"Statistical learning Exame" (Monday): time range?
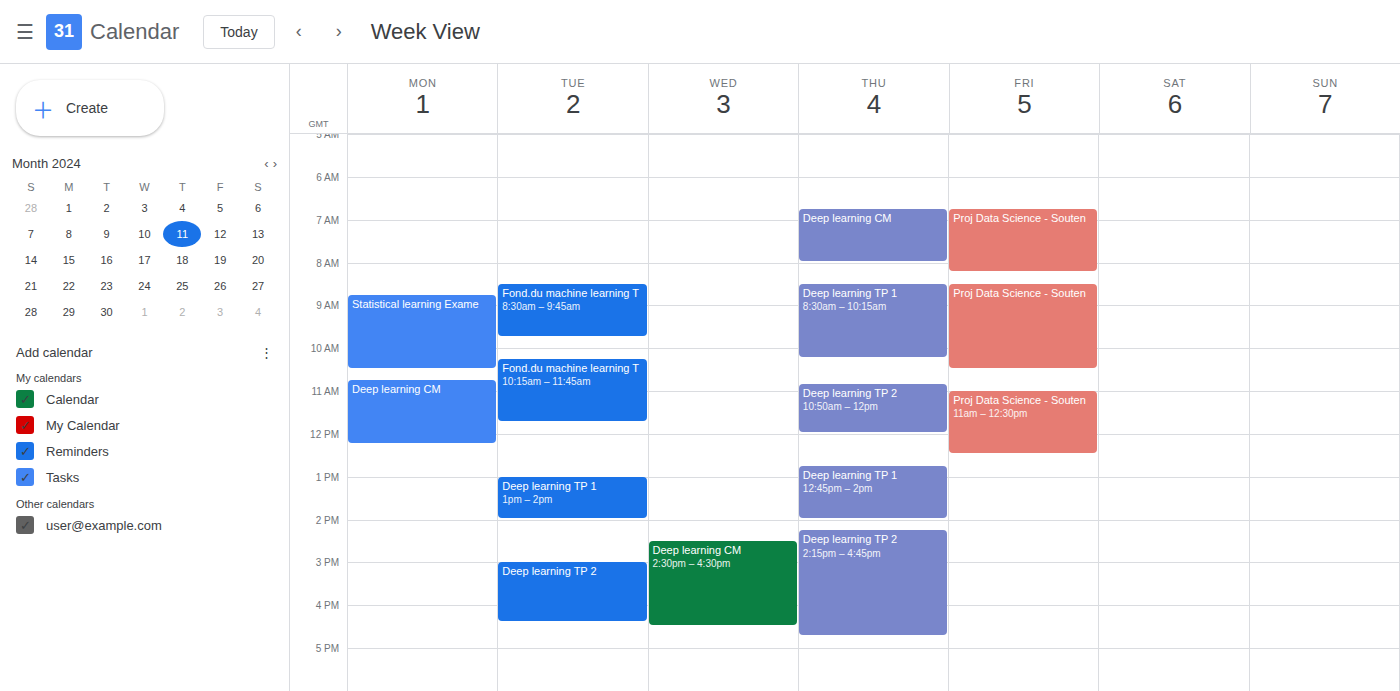
8:45 AM to 10:30 AM